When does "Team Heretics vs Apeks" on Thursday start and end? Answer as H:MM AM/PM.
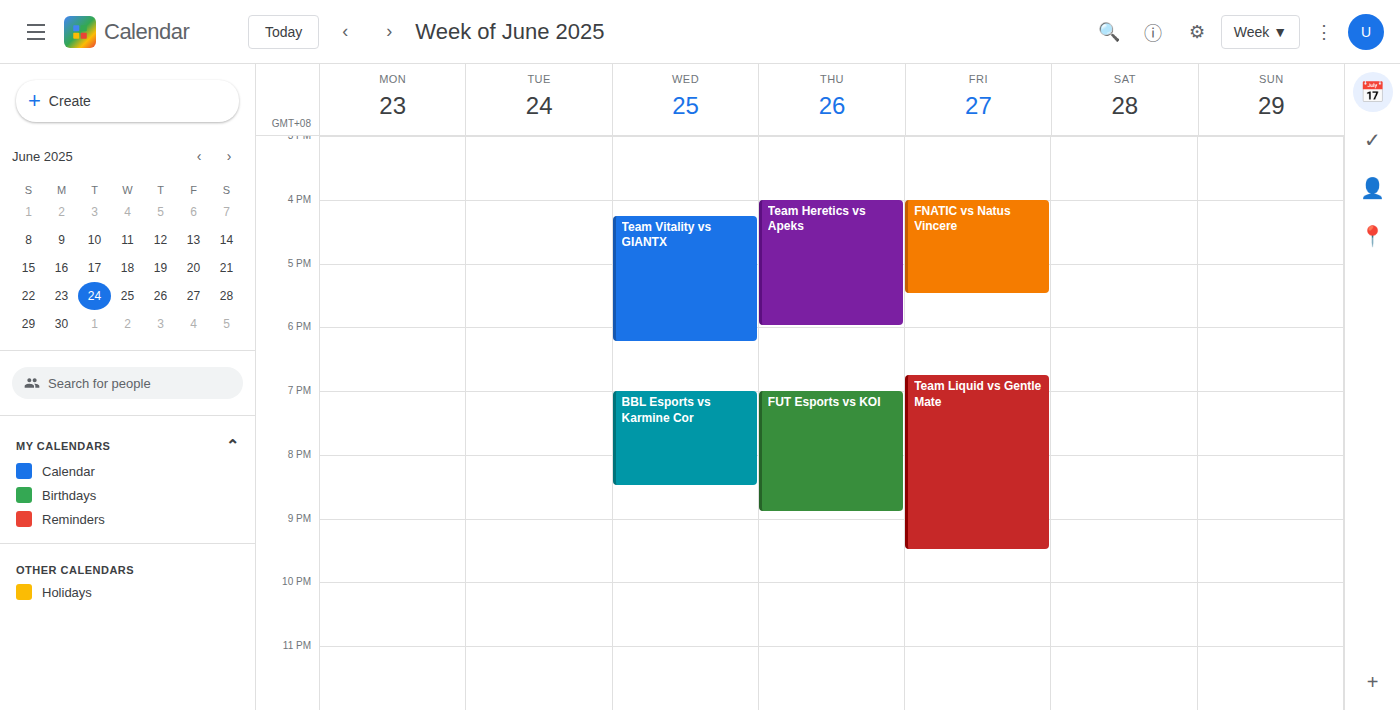
4:00 PM to 6:00 PM